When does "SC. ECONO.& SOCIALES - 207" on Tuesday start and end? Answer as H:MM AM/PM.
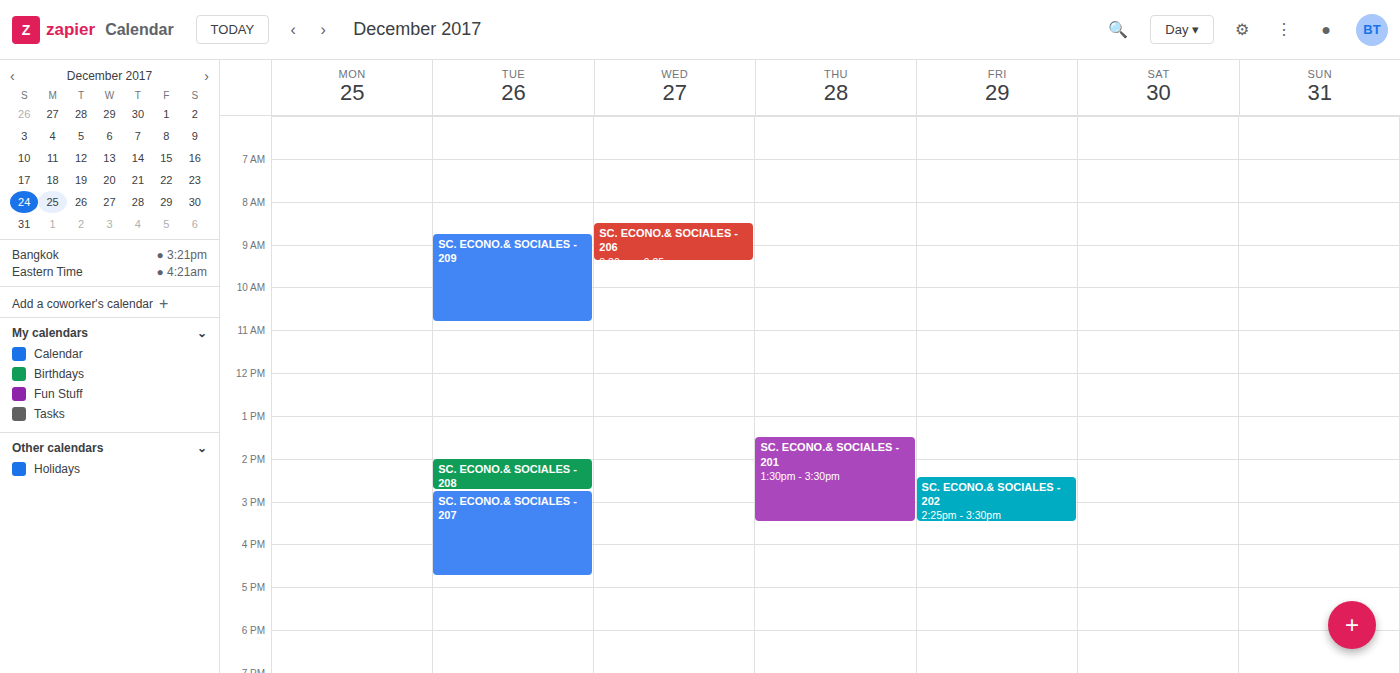
2:45 PM to 4:45 PM